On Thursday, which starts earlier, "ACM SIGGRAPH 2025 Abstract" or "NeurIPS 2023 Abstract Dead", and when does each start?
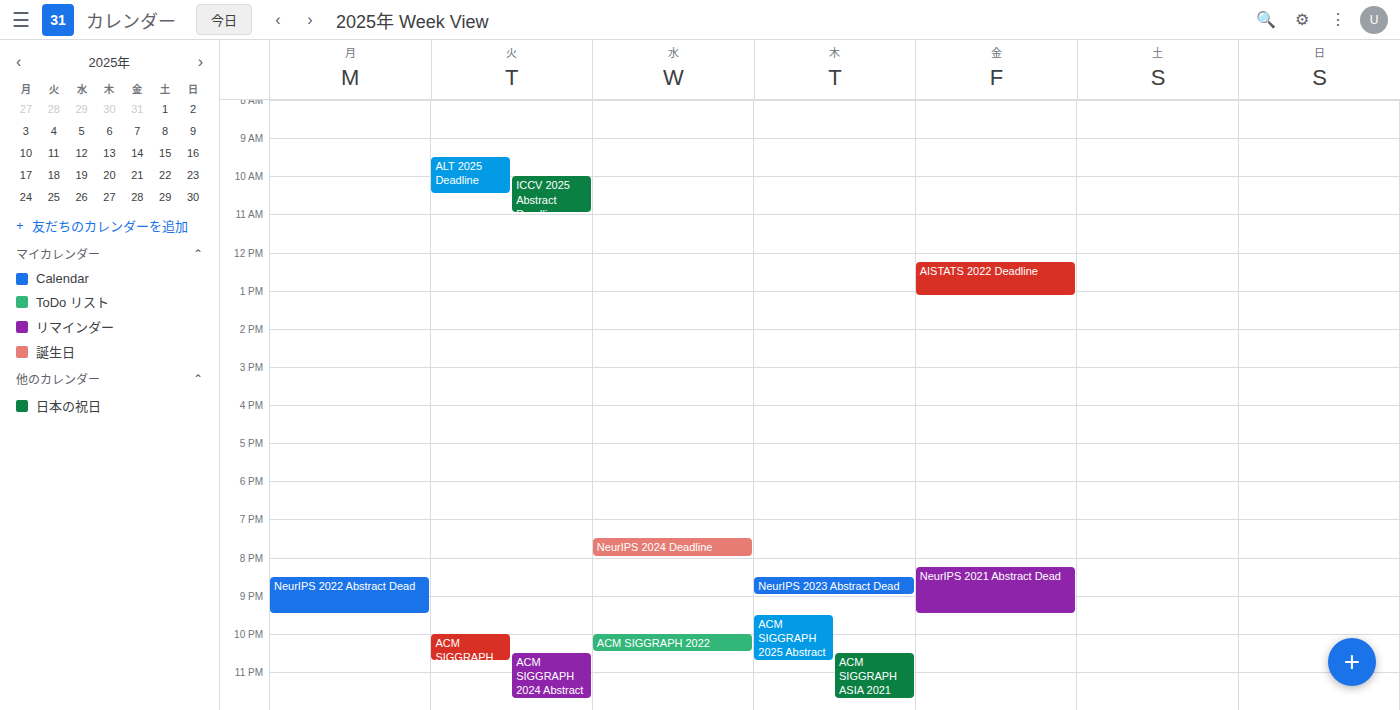
"NeurIPS 2023 Abstract Dead" 20:30; "ACM SIGGRAPH 2025 Abstract" 21:30.